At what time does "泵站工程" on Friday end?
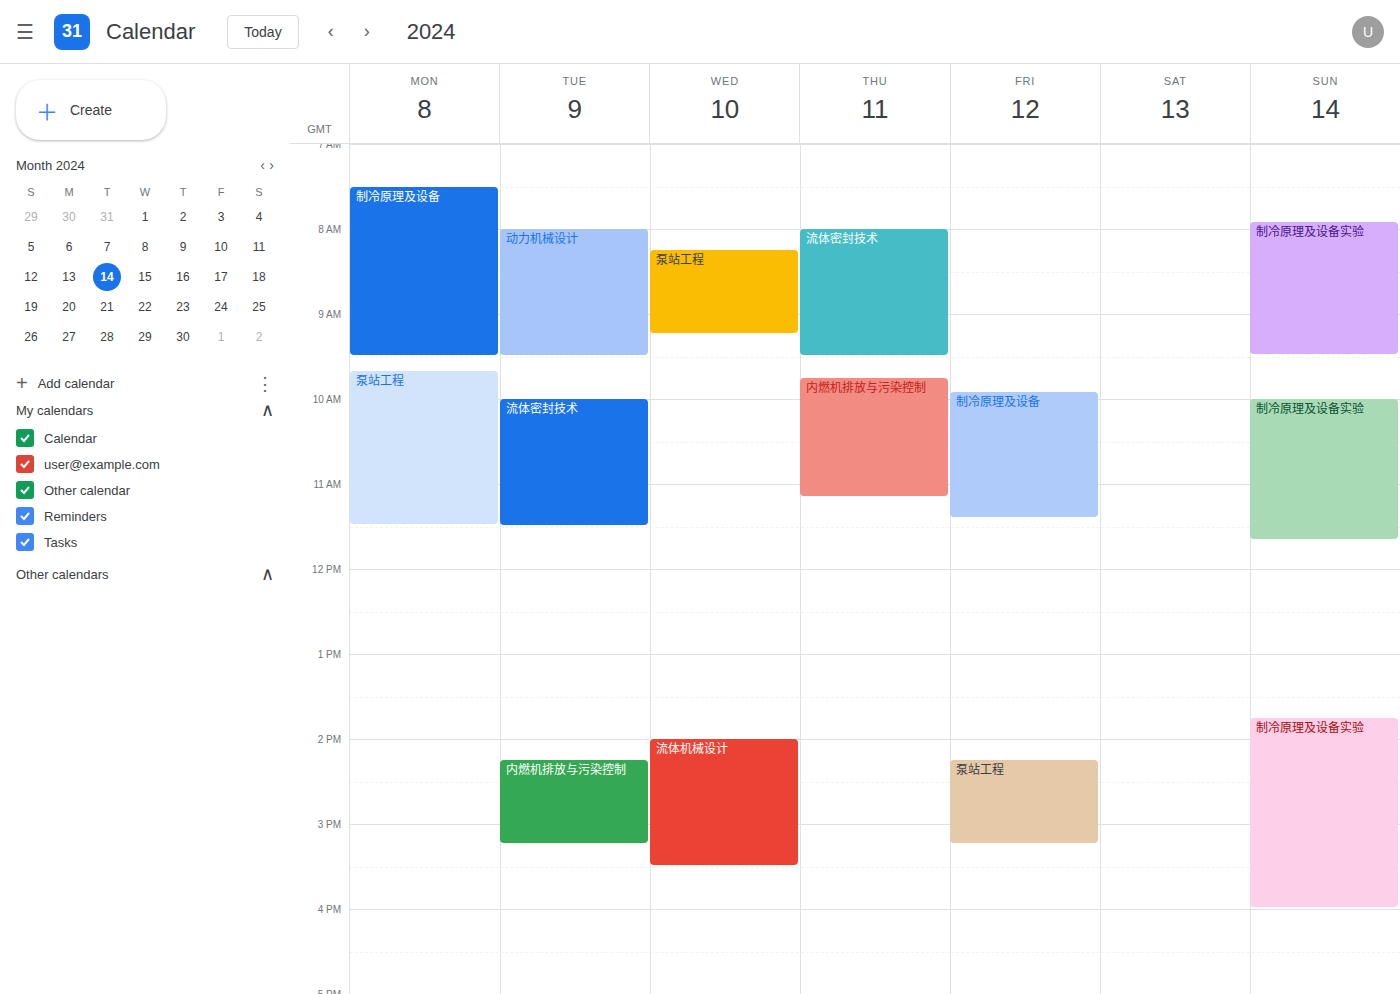
3:15 PM